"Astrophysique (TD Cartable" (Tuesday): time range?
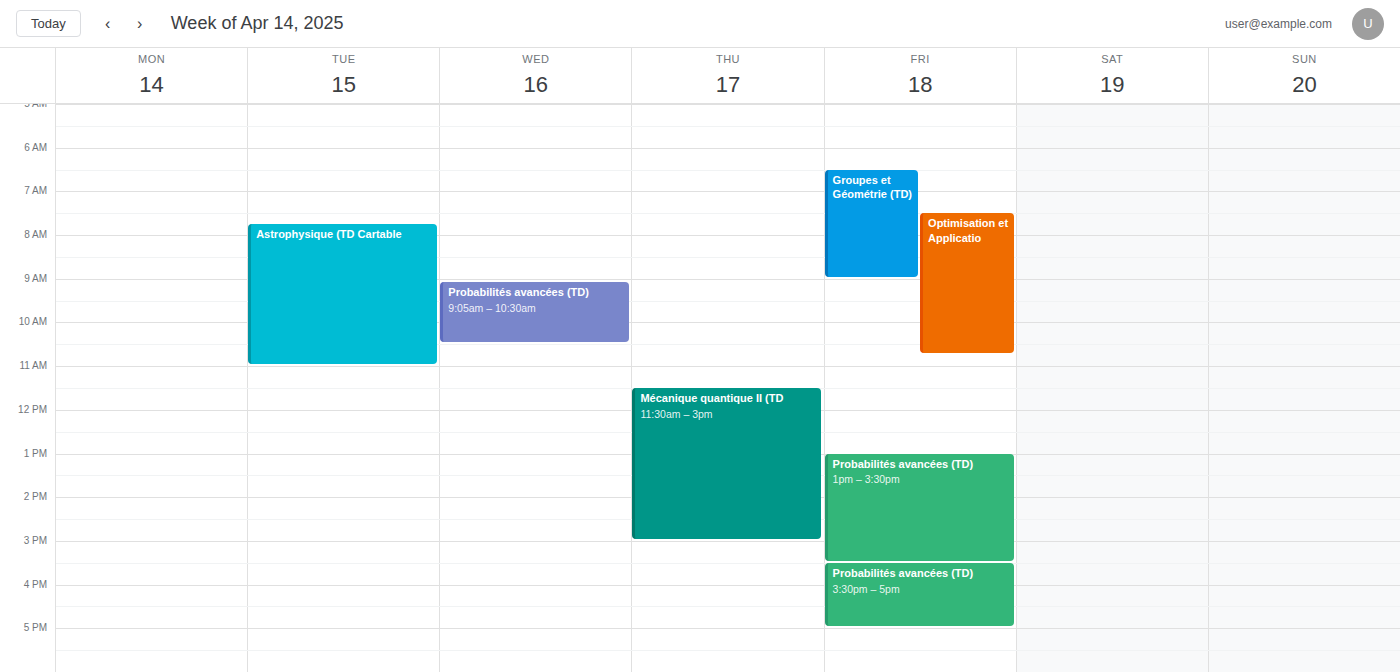
7:45 AM to 11:00 AM